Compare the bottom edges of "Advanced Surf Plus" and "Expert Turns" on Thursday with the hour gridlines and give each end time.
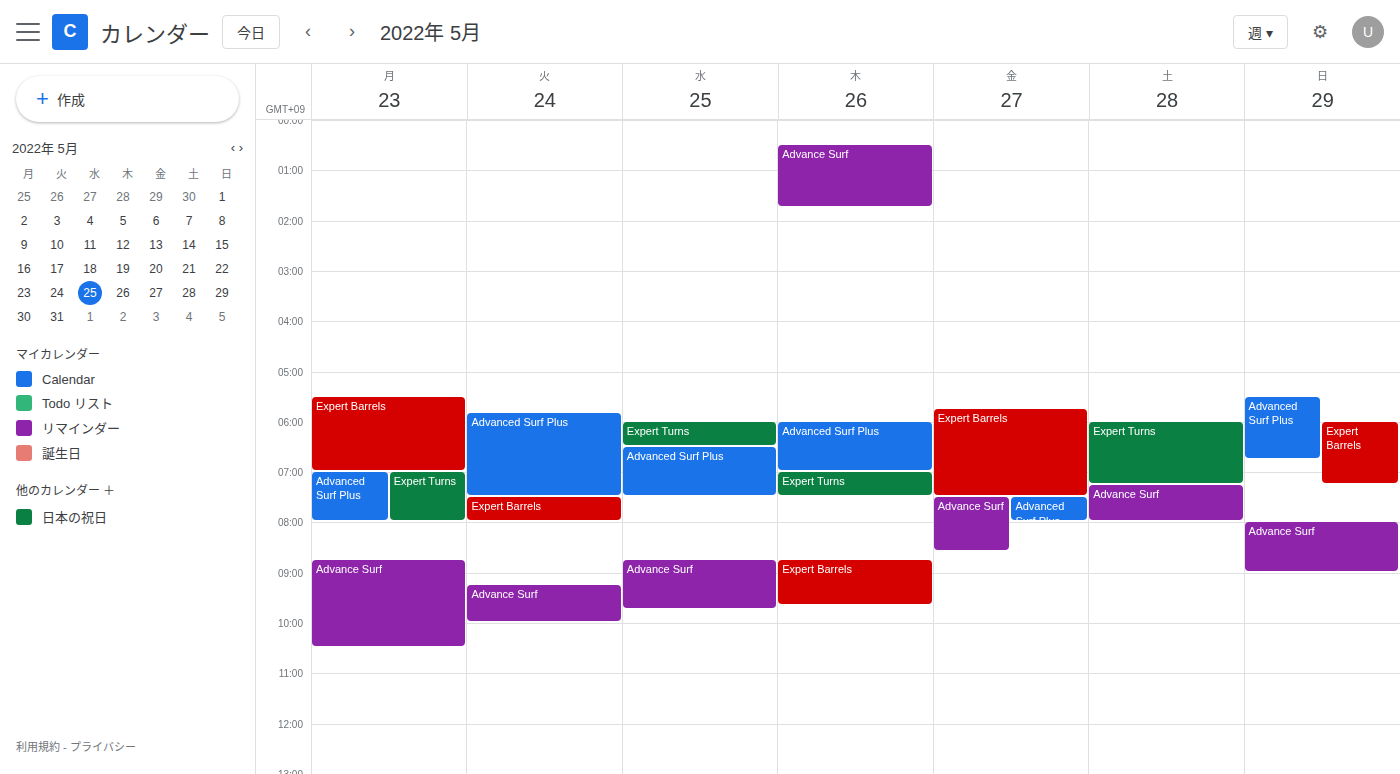
"Advanced Surf Plus": 7:00 AM, exactly on the 7 AM line. "Expert Turns": 7:30 AM, halfway between the 7 AM and 8 AM lines.